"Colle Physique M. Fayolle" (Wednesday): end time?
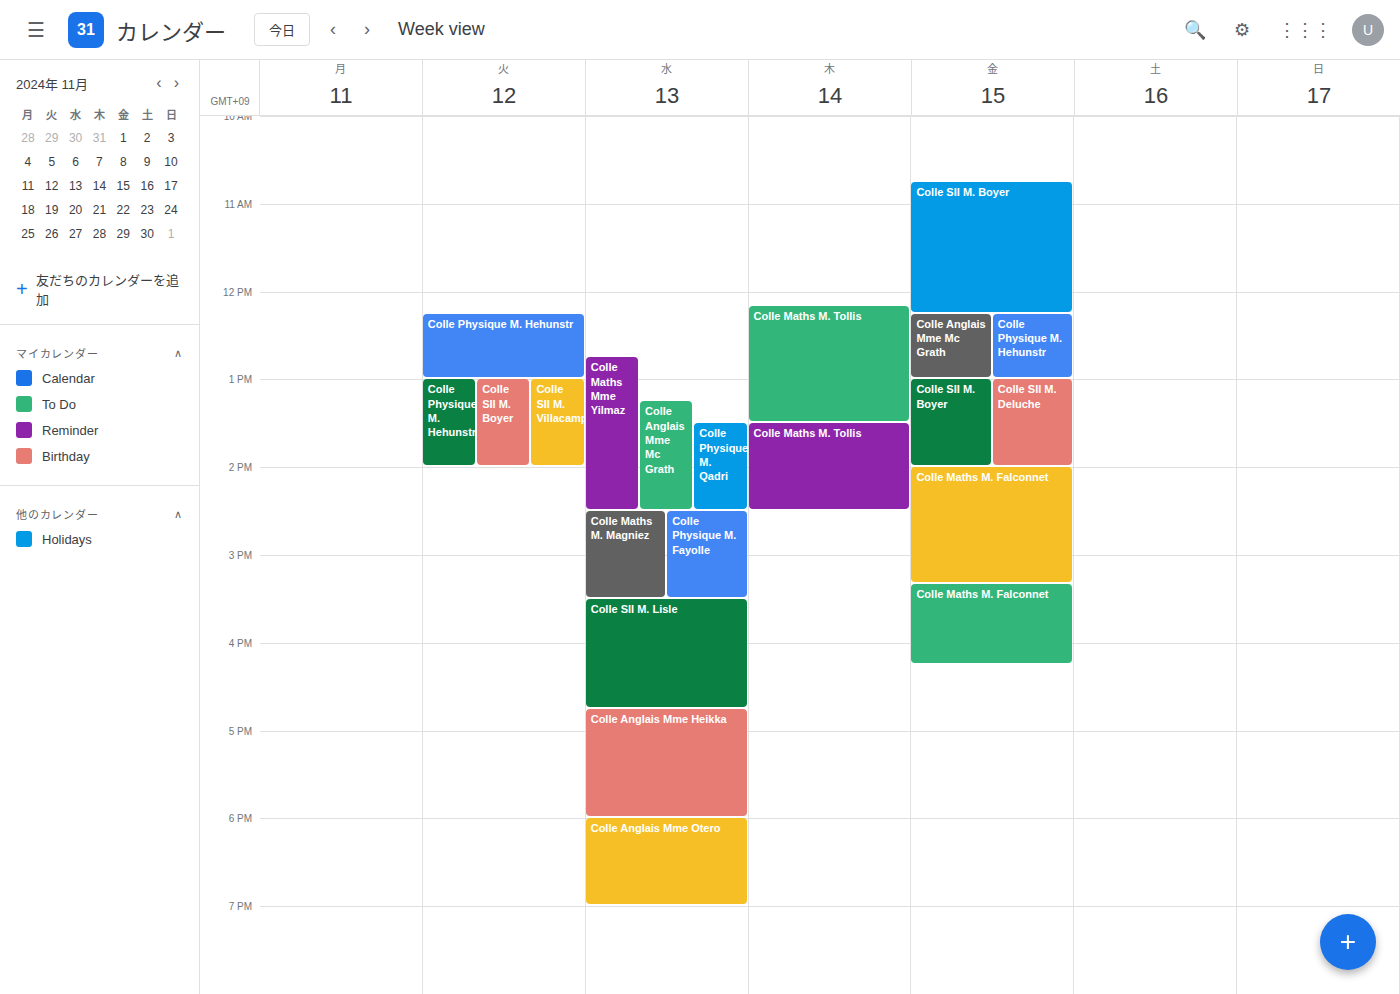
3:30 PM